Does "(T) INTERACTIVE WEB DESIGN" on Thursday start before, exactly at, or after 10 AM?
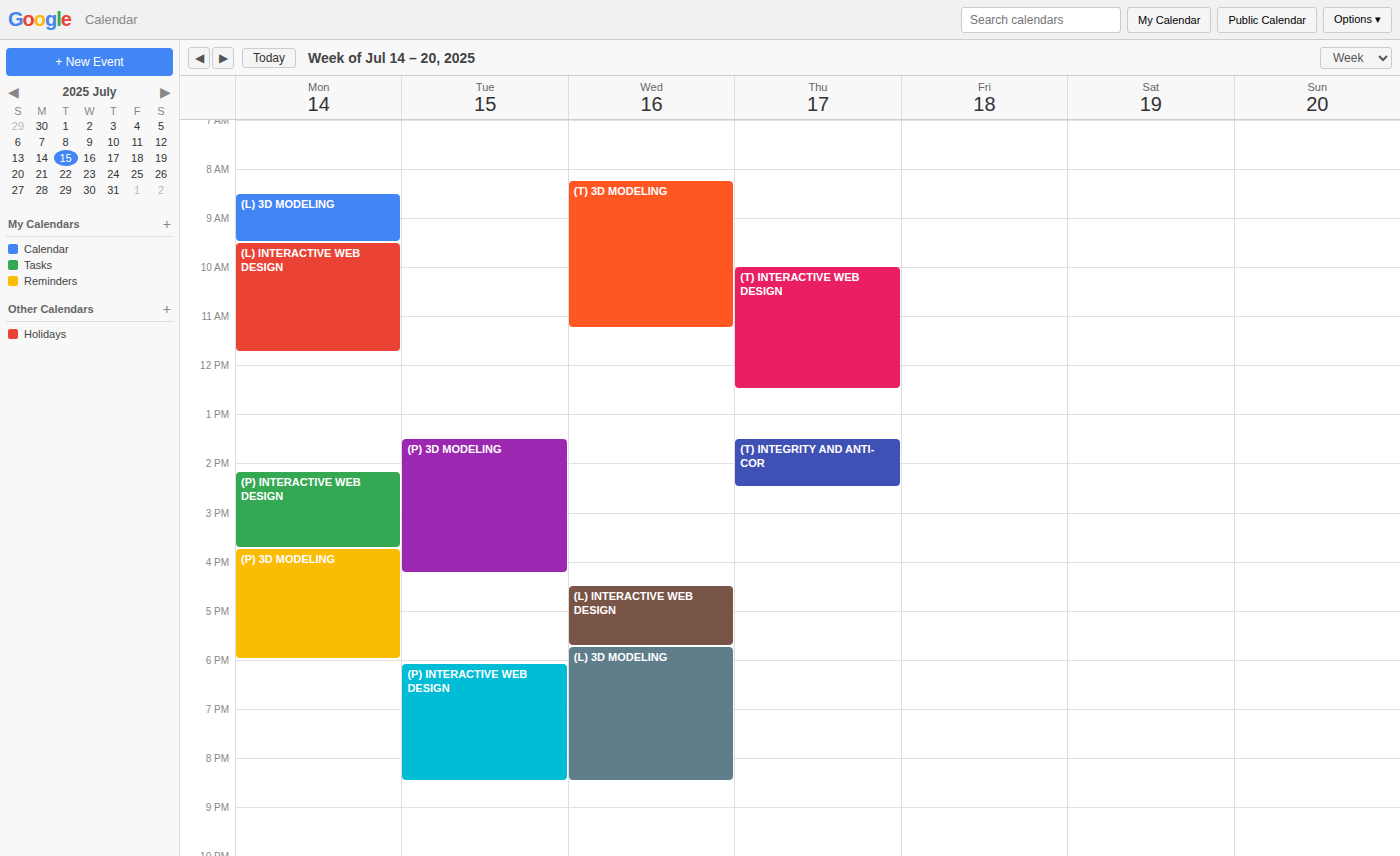
10:00 AM -- exactly at 10 AM, on the 10 AM line.